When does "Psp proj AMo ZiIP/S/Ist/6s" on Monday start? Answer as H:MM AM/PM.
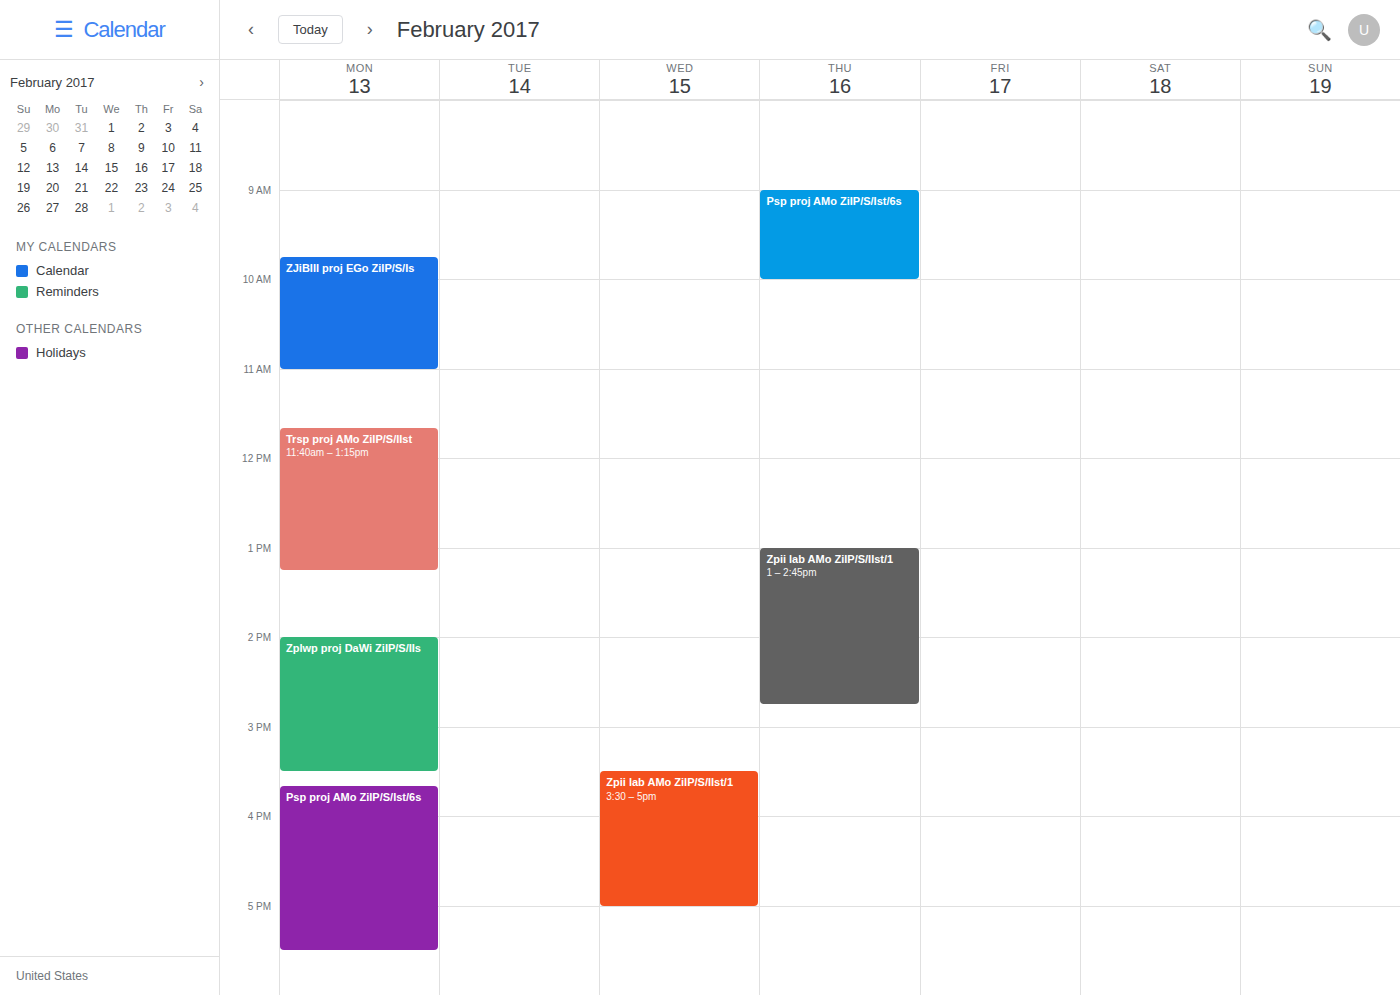
3:40 PM